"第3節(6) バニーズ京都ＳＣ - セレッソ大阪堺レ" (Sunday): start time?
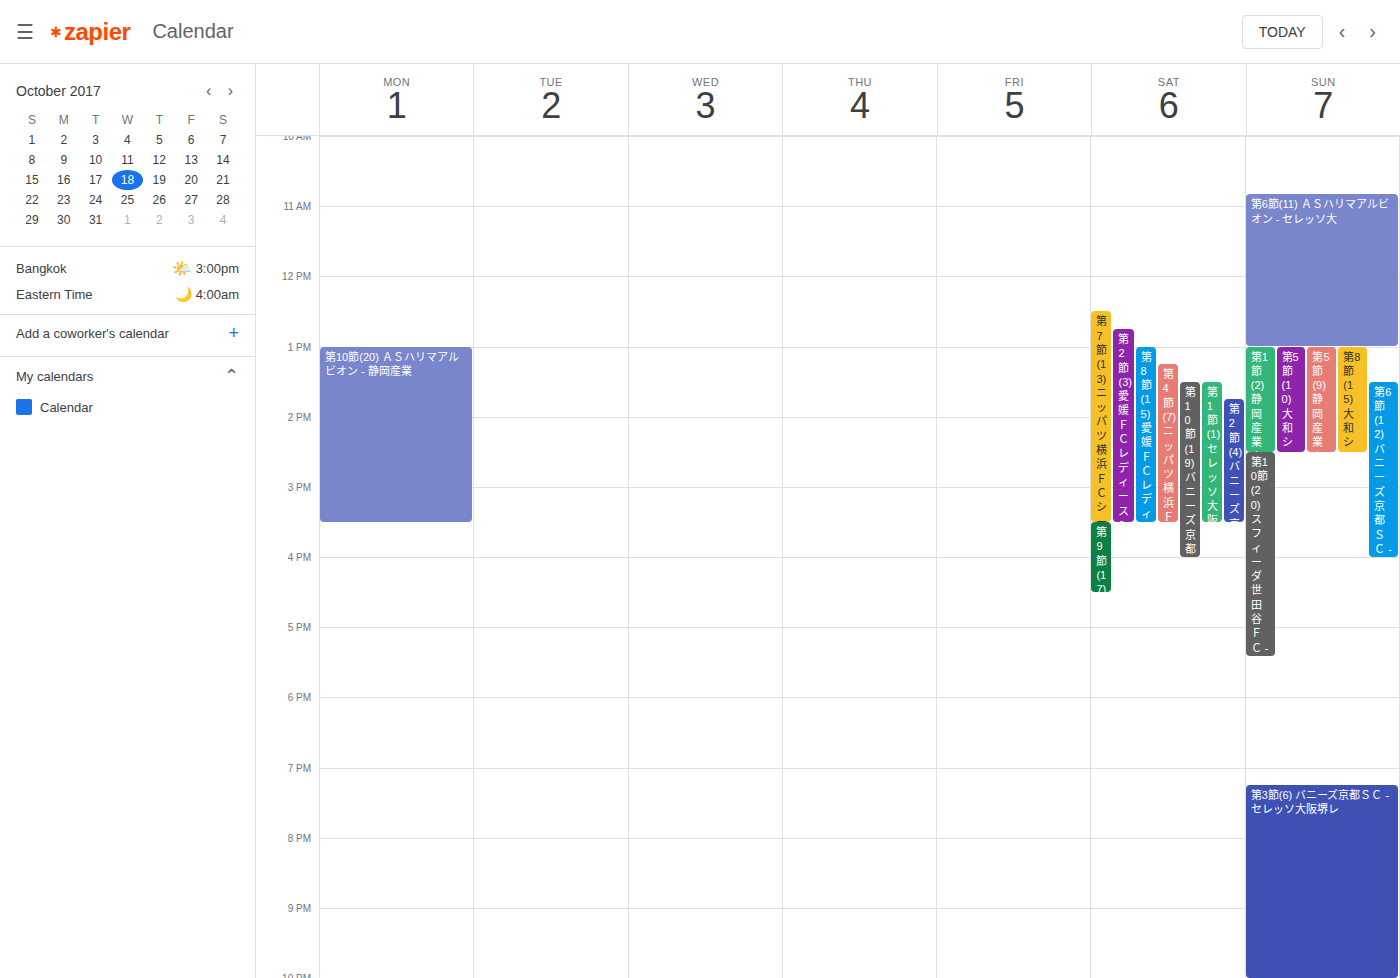
7:15 PM